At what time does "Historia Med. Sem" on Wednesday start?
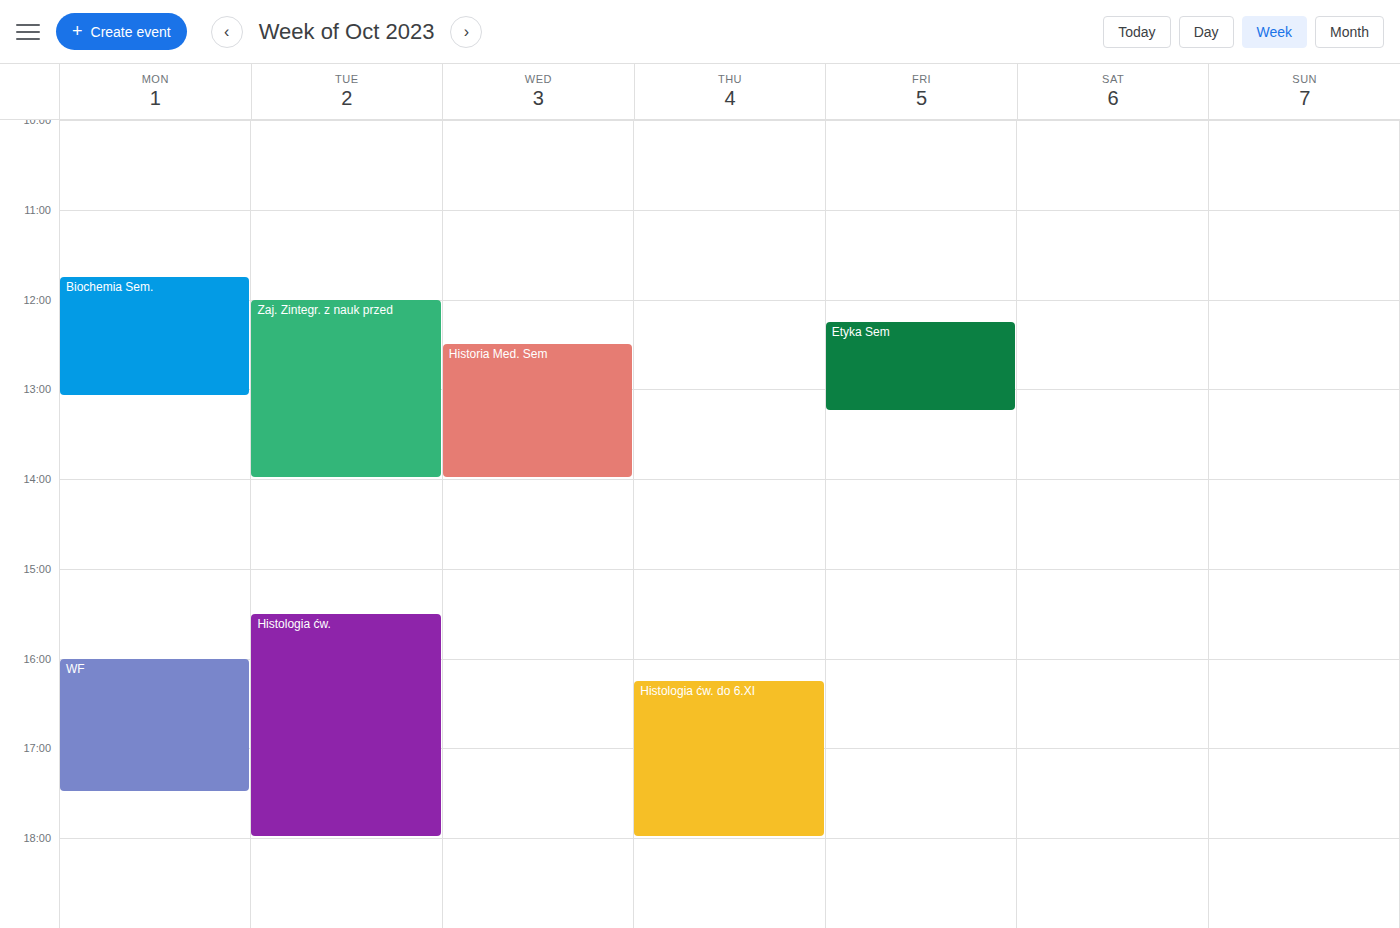
12:30